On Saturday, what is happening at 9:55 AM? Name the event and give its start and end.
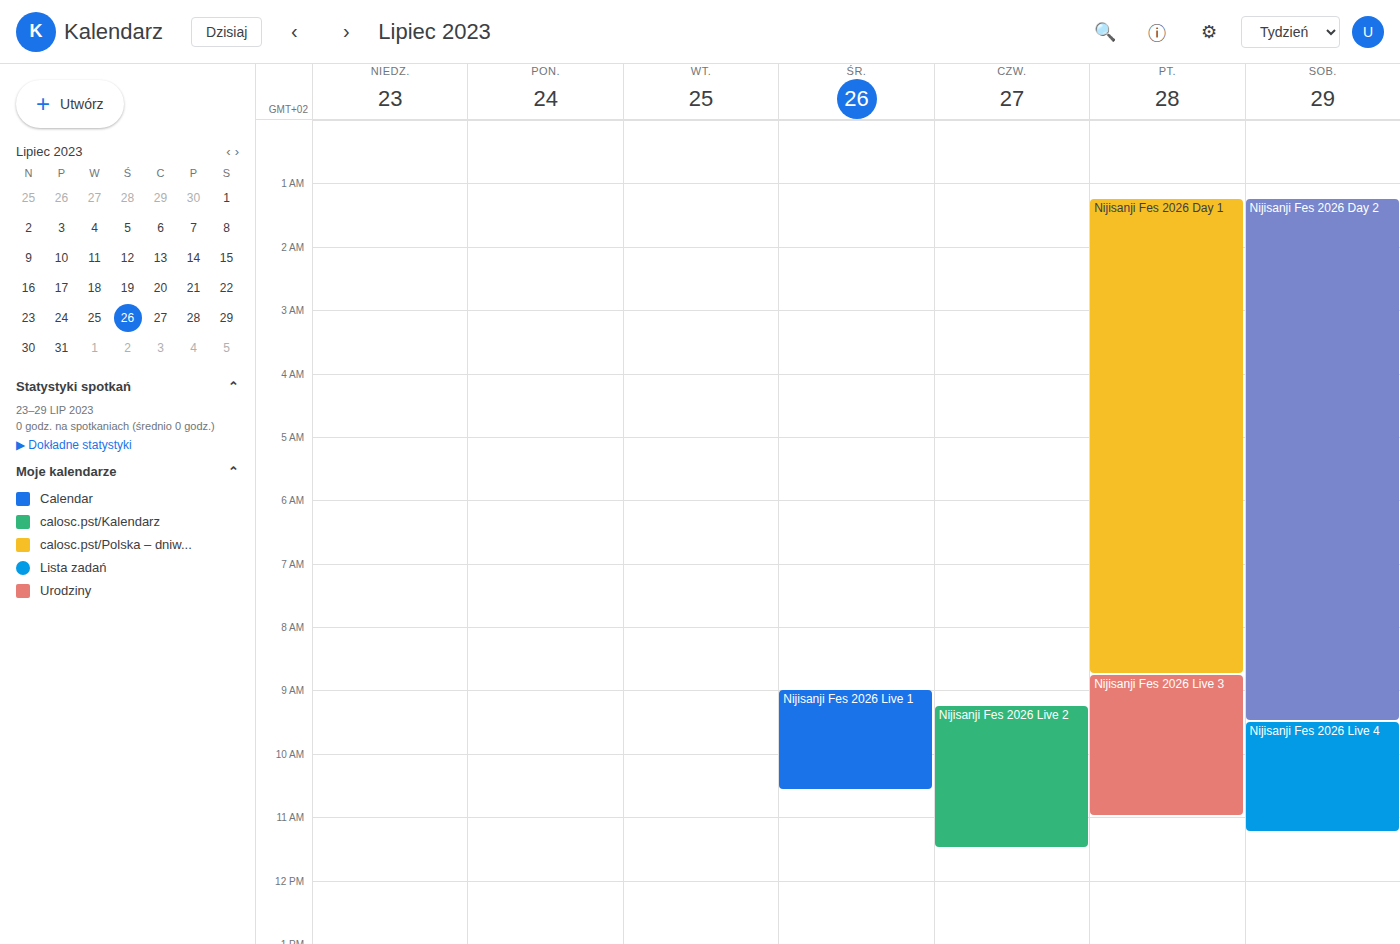
"Nijisanji Fes 2026 Live 4", 9:30 AM to 11:15 AM